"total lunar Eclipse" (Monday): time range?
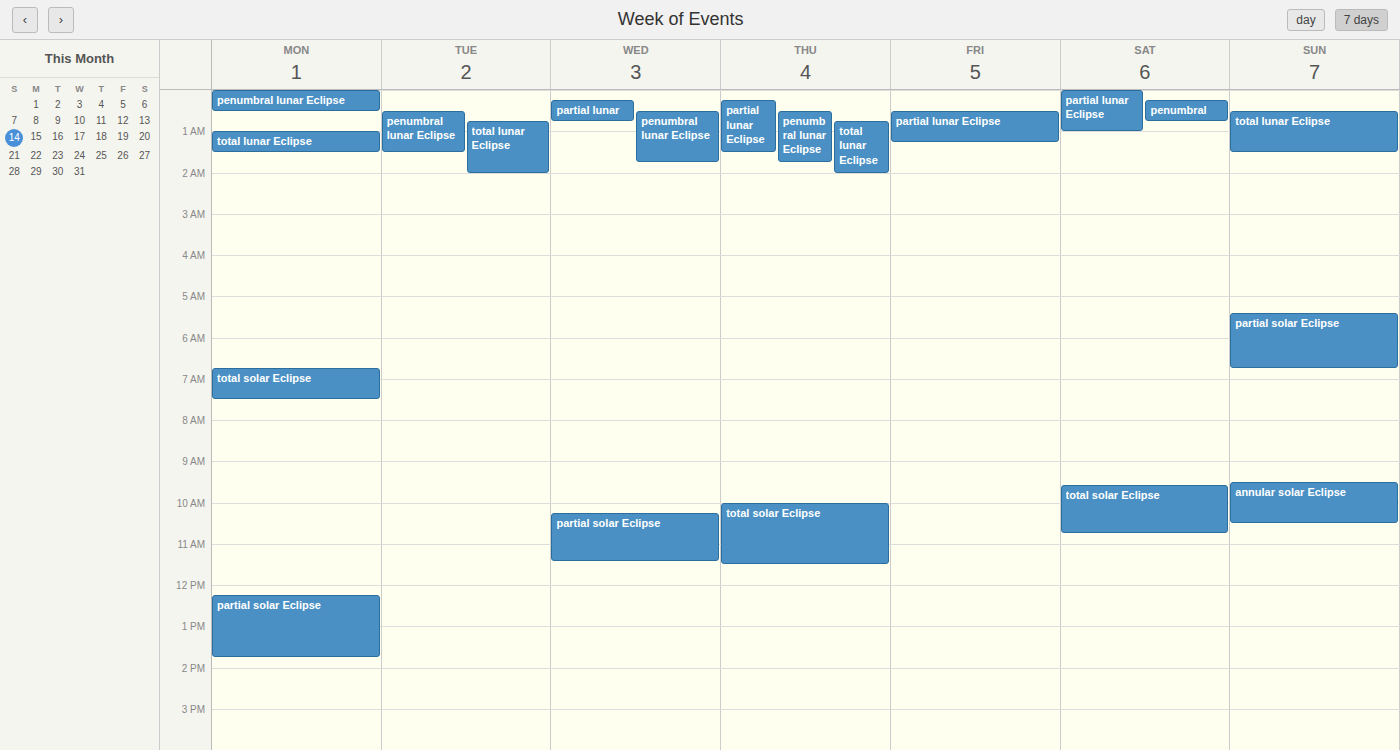
1:00 AM to 1:30 AM